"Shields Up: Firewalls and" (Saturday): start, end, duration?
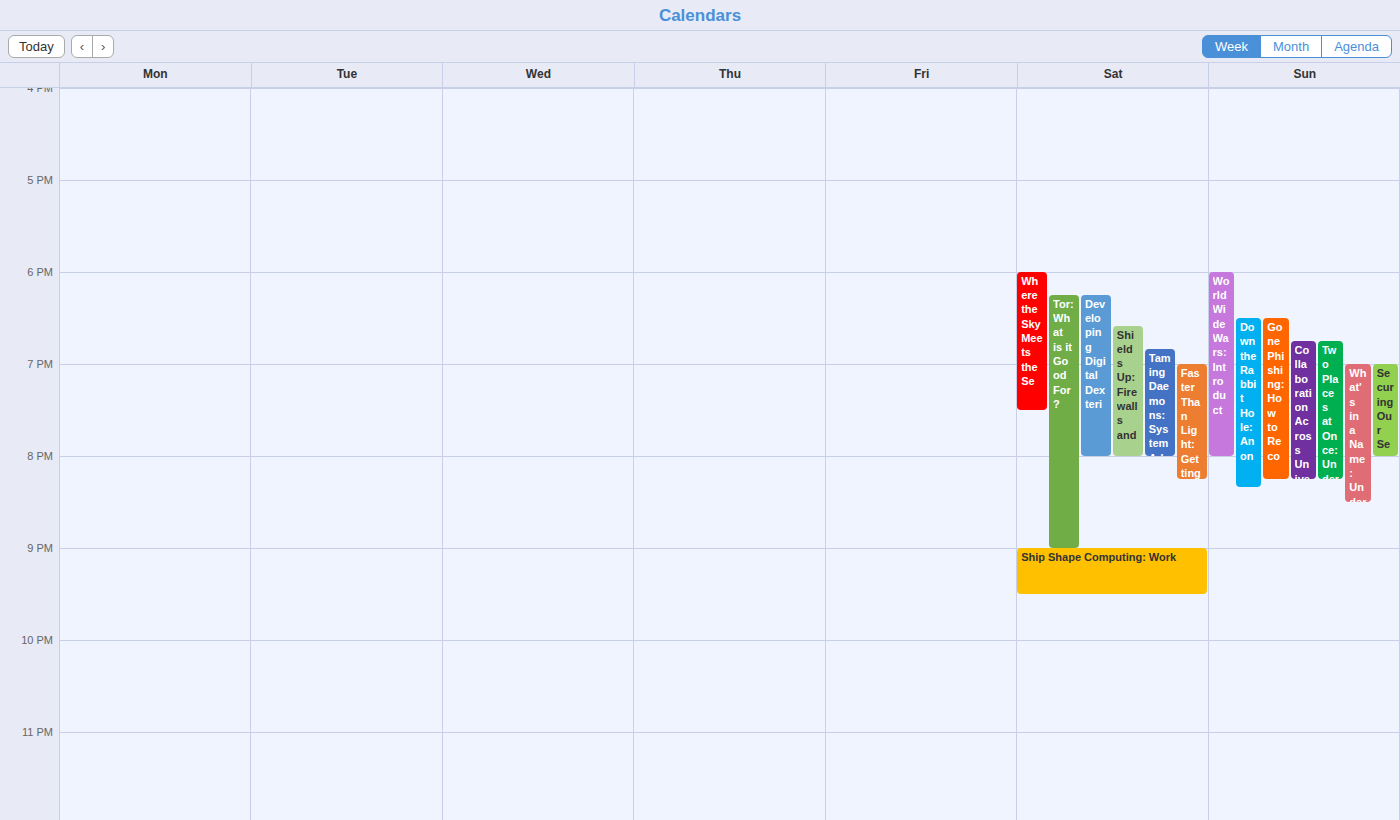
6:35 PM to 8:00 PM, 1 hour 25 minutes